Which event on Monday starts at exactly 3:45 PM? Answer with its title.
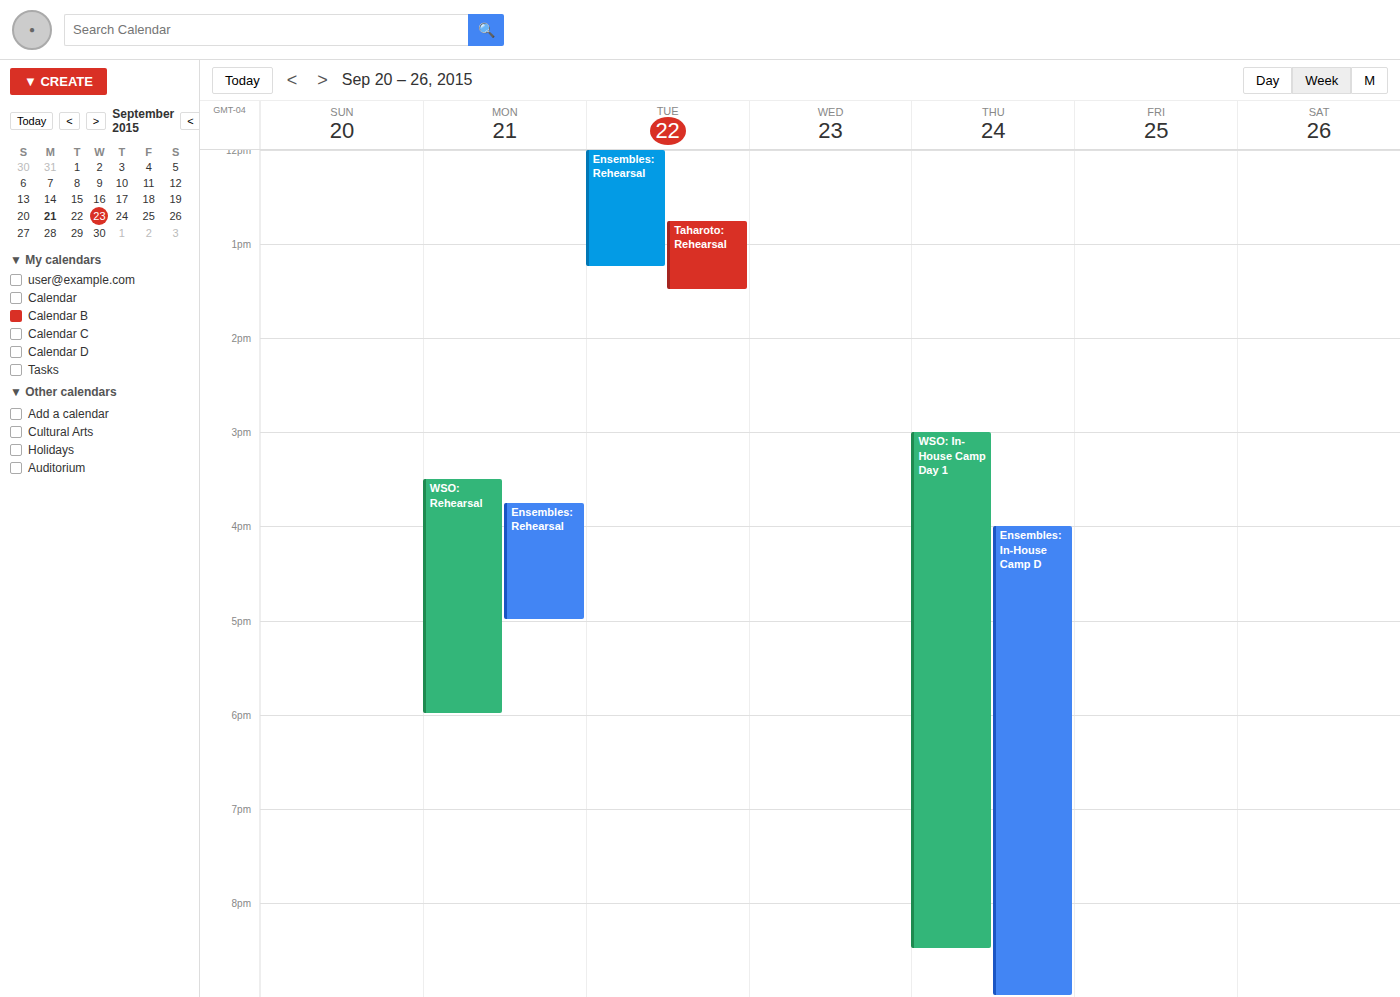
"Ensembles: Rehearsal"